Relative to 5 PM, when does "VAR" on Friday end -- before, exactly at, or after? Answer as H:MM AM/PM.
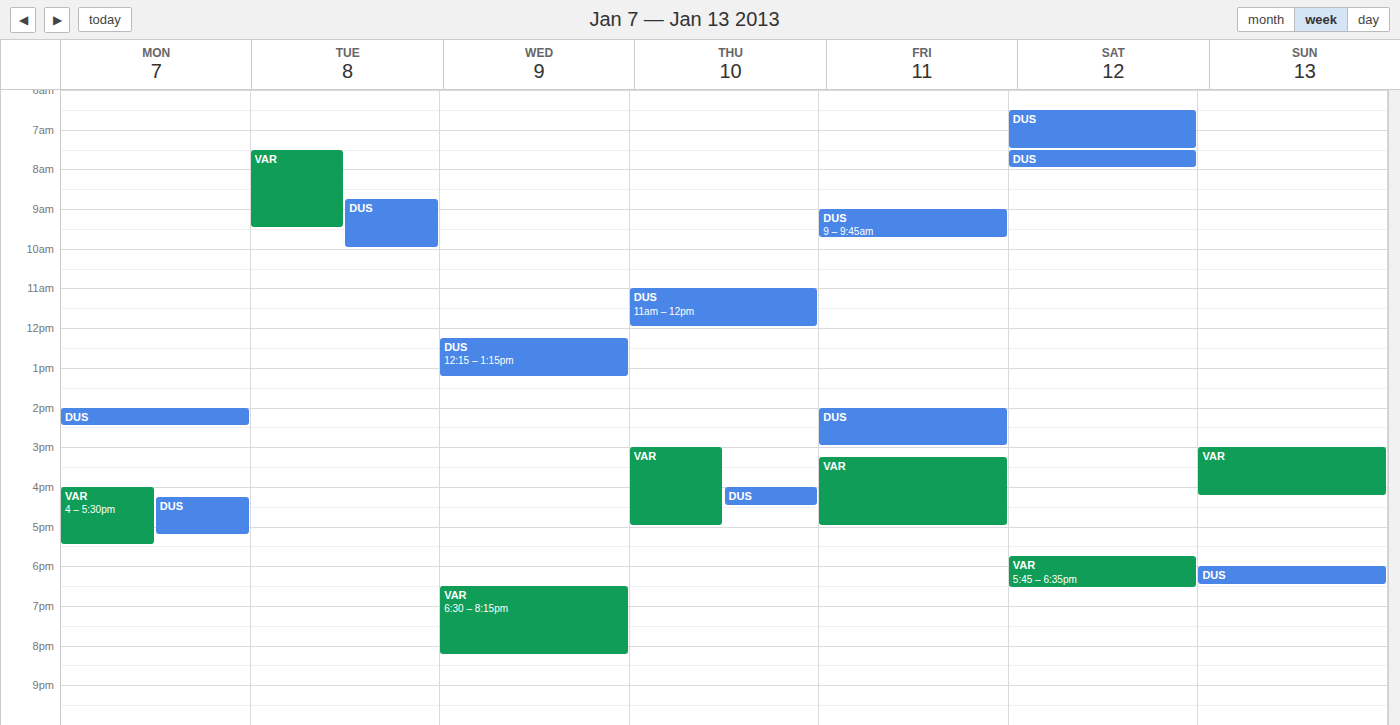
5:00 PM -- exactly at 5 PM, on the 5 PM line.